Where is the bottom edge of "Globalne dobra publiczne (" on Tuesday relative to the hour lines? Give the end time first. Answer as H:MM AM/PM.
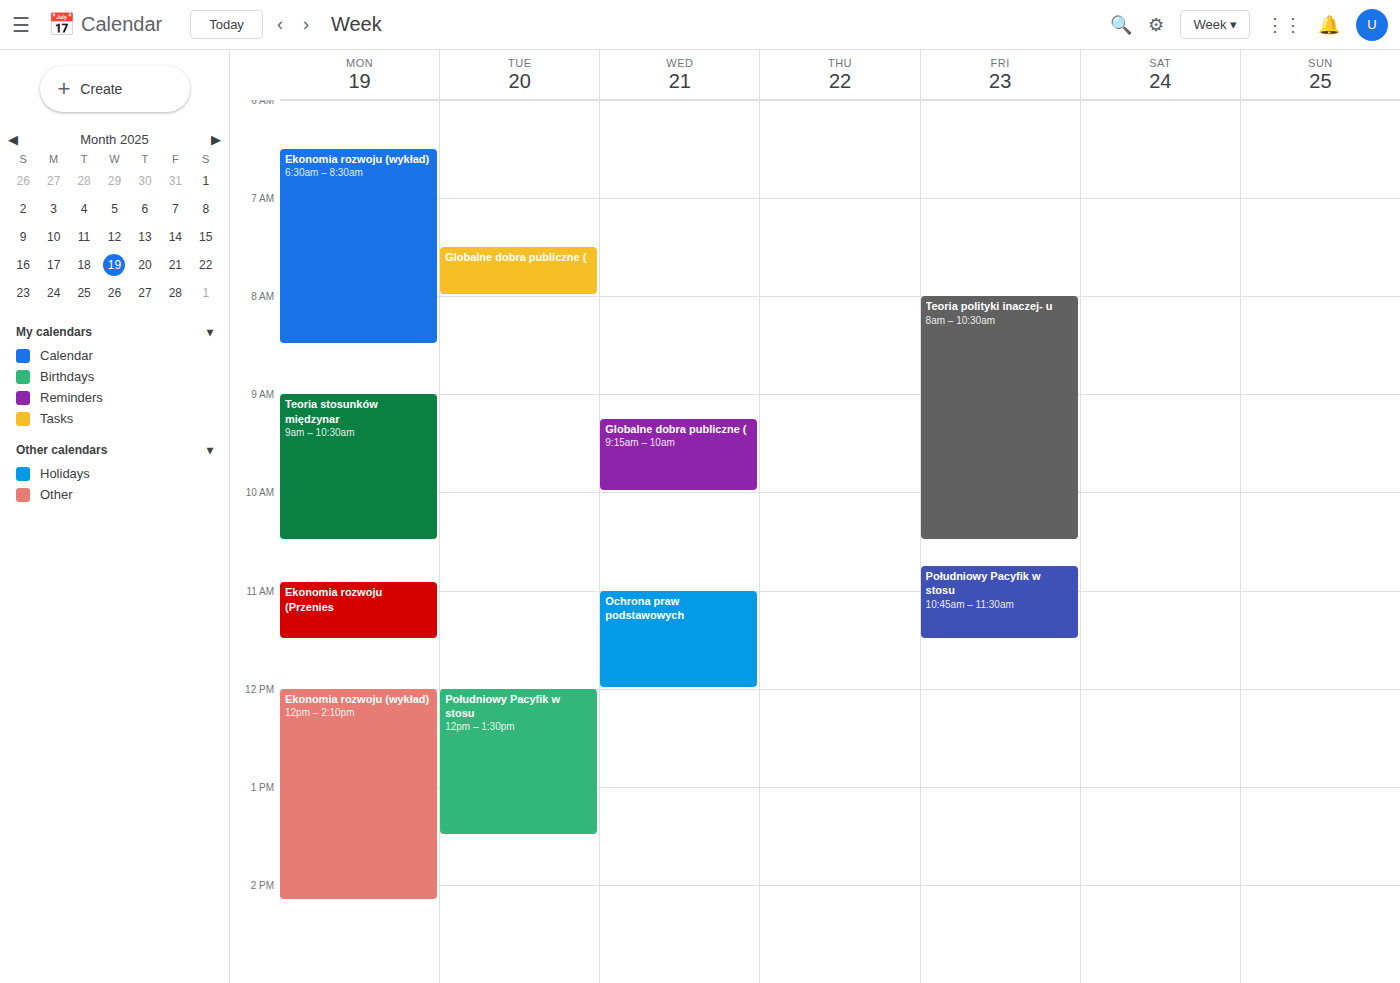
8:00 AM -- exactly on the 8 AM line.